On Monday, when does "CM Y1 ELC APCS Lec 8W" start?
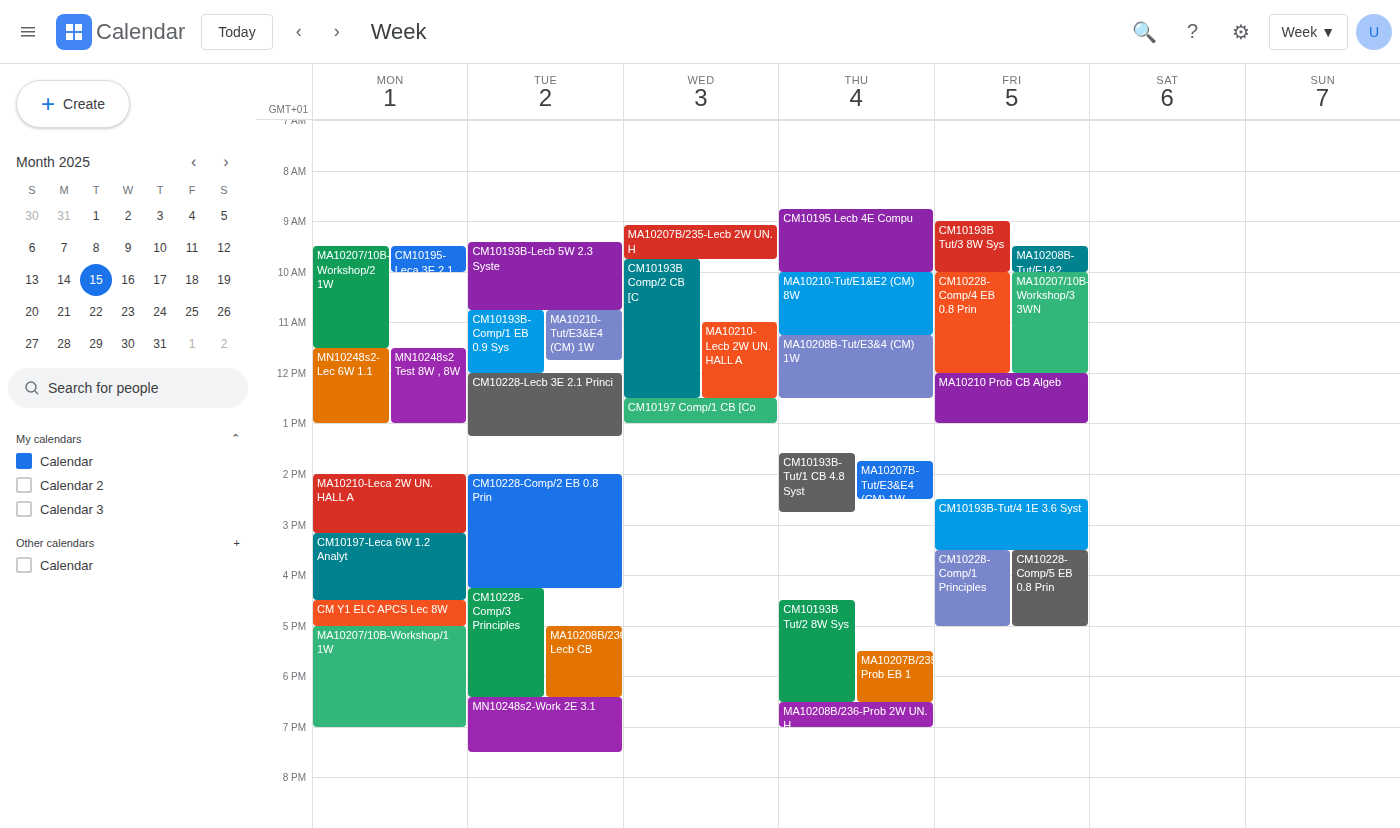
4:30 PM